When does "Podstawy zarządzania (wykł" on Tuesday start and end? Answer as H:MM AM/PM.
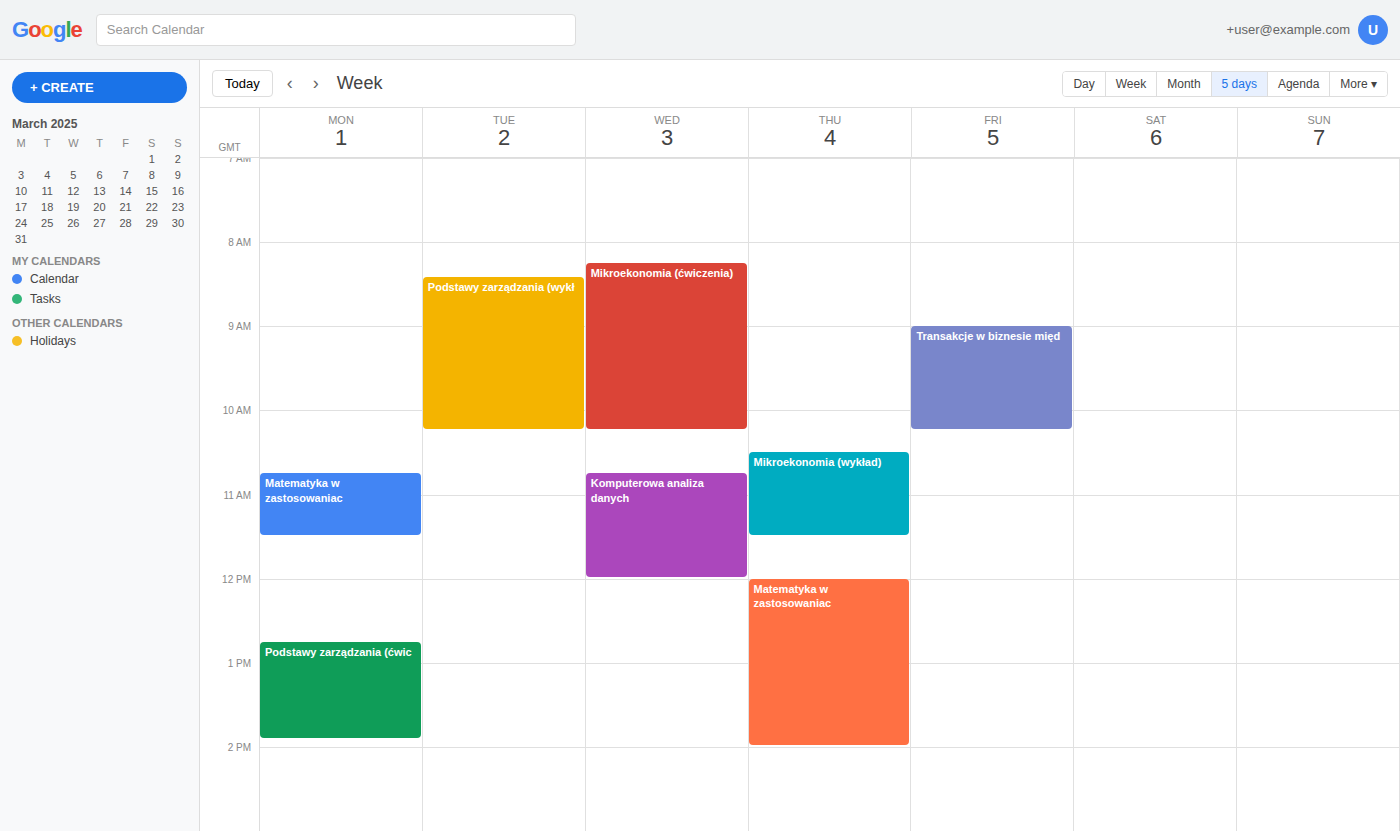
8:25 AM to 10:15 AM